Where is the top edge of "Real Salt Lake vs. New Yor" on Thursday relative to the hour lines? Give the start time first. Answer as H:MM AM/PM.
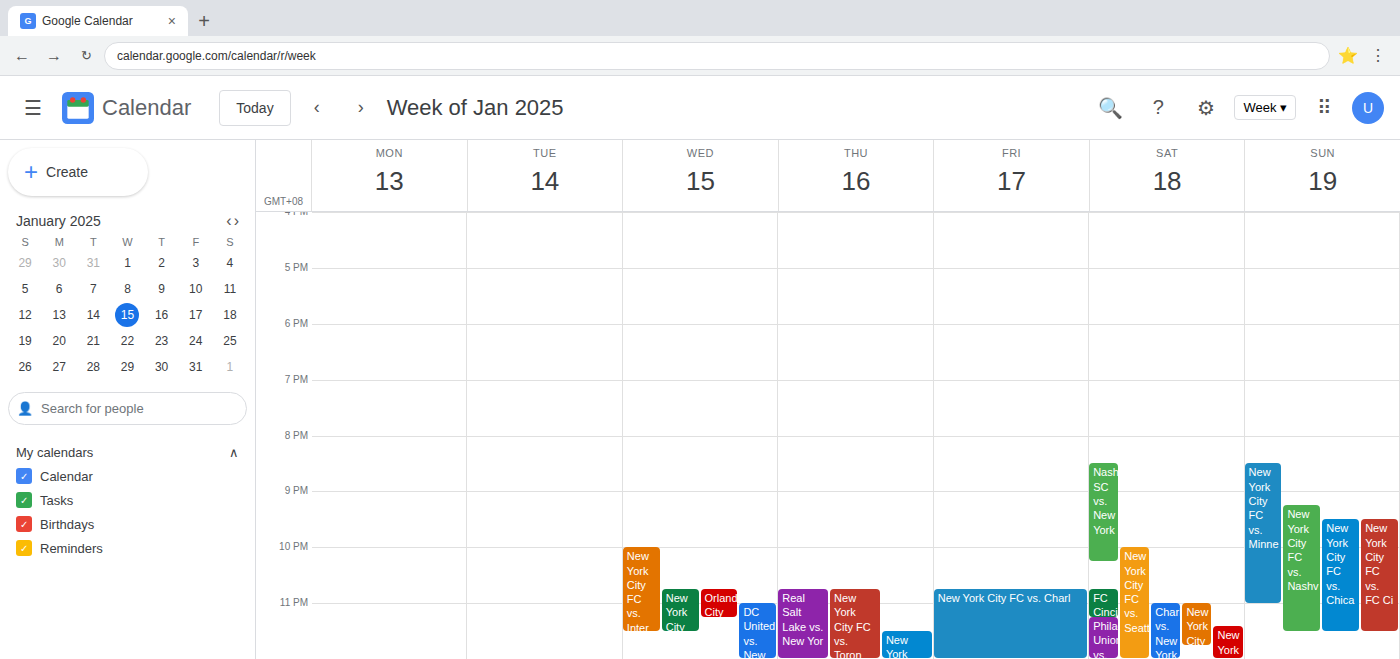
10:45 PM -- neither: three quarters of the way from the 10 PM line to the 11 PM line.